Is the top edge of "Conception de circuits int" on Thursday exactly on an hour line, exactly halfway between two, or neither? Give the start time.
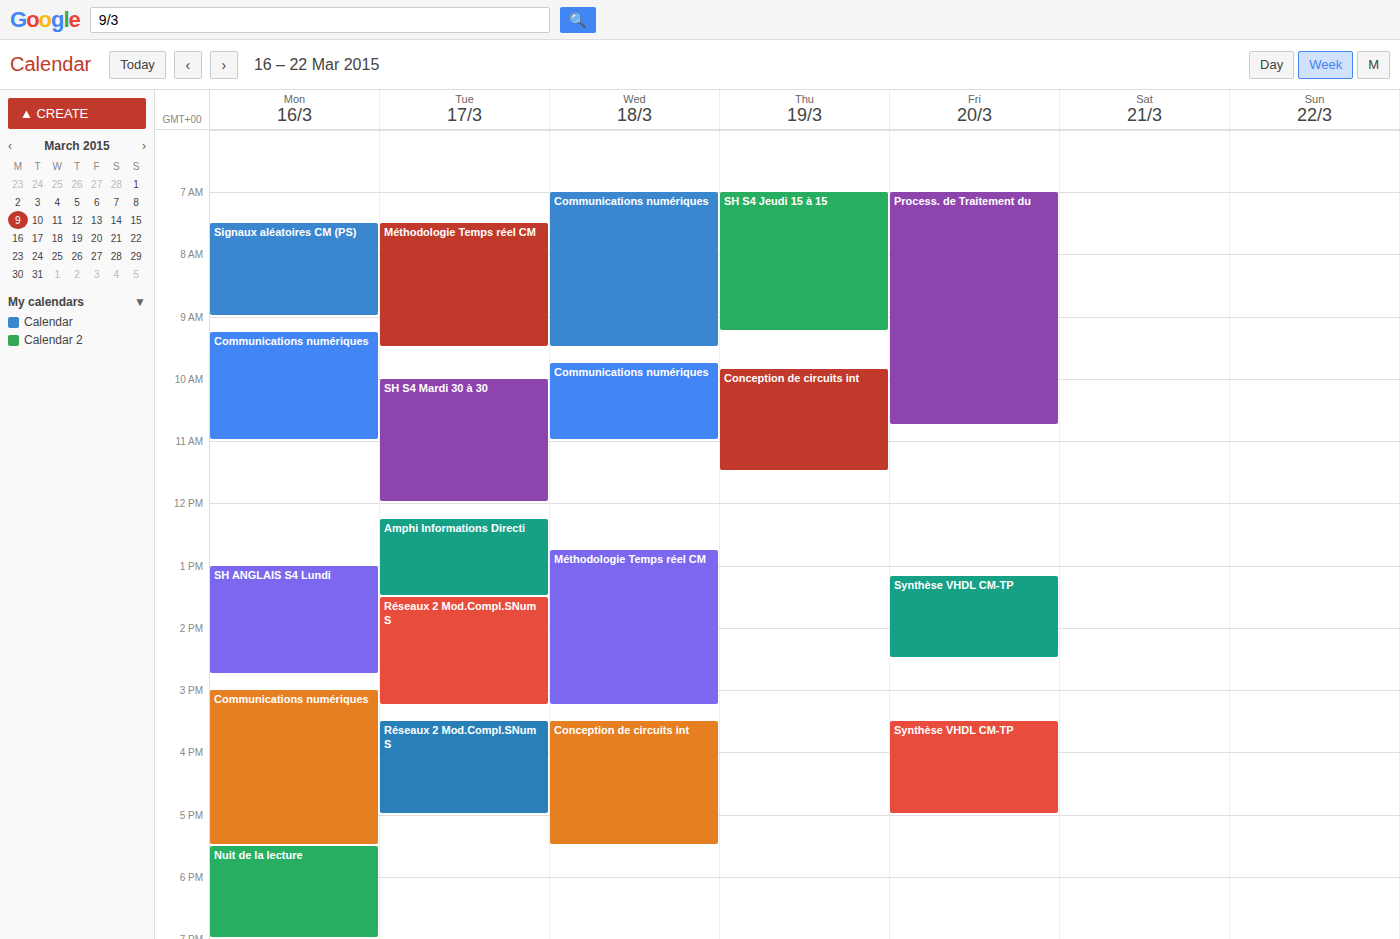
09:50 -- neither: 50 minutes below the 09:00 line and 10 minutes above the 10:00 line.